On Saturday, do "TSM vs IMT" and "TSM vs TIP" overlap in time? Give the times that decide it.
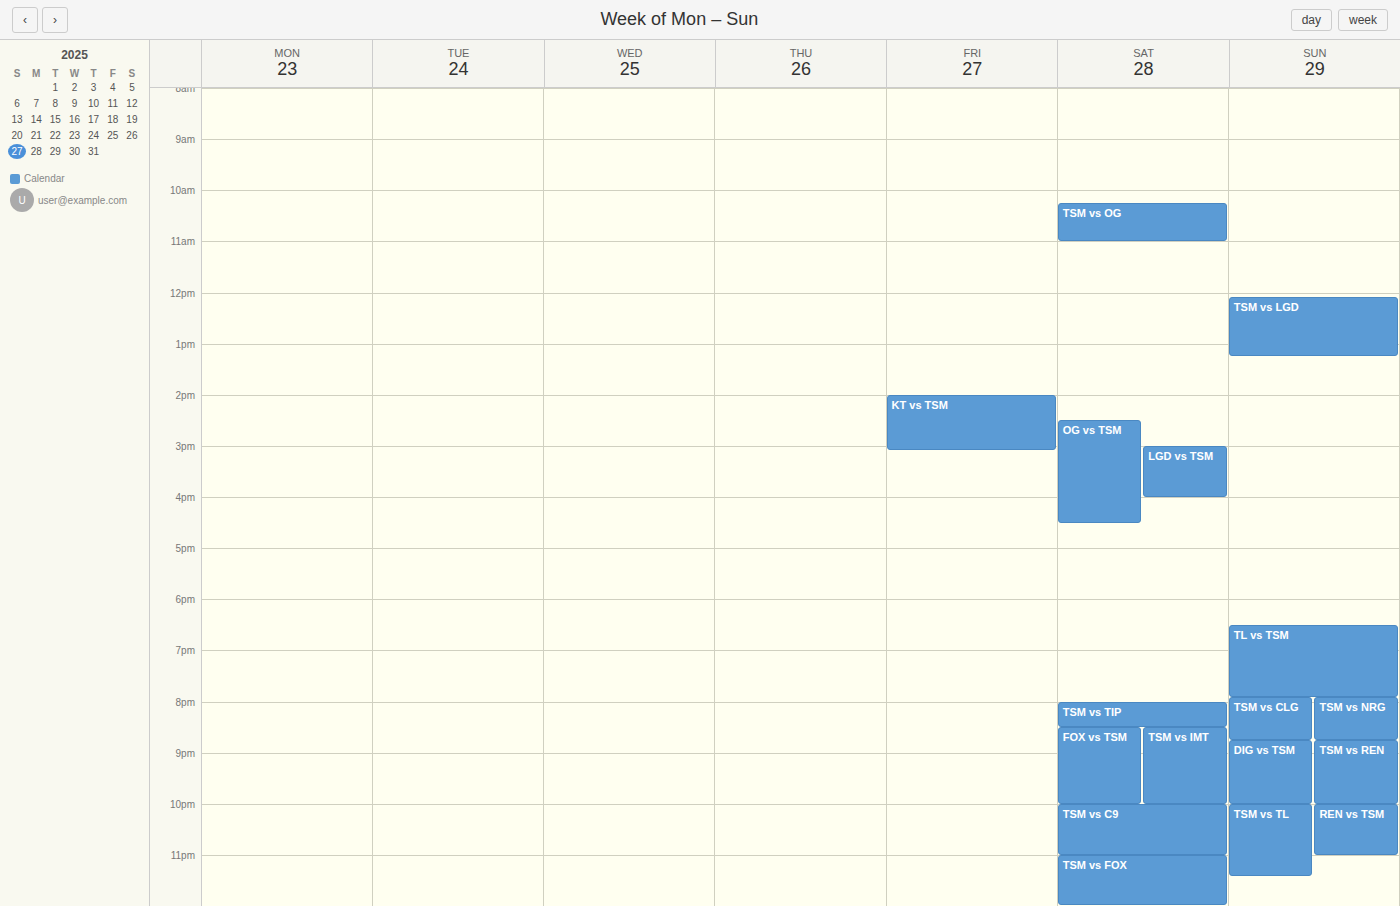
"TSM vs TIP" ends at 8:30 PM, exactly when "TSM vs IMT" starts -- they touch but do not overlap.